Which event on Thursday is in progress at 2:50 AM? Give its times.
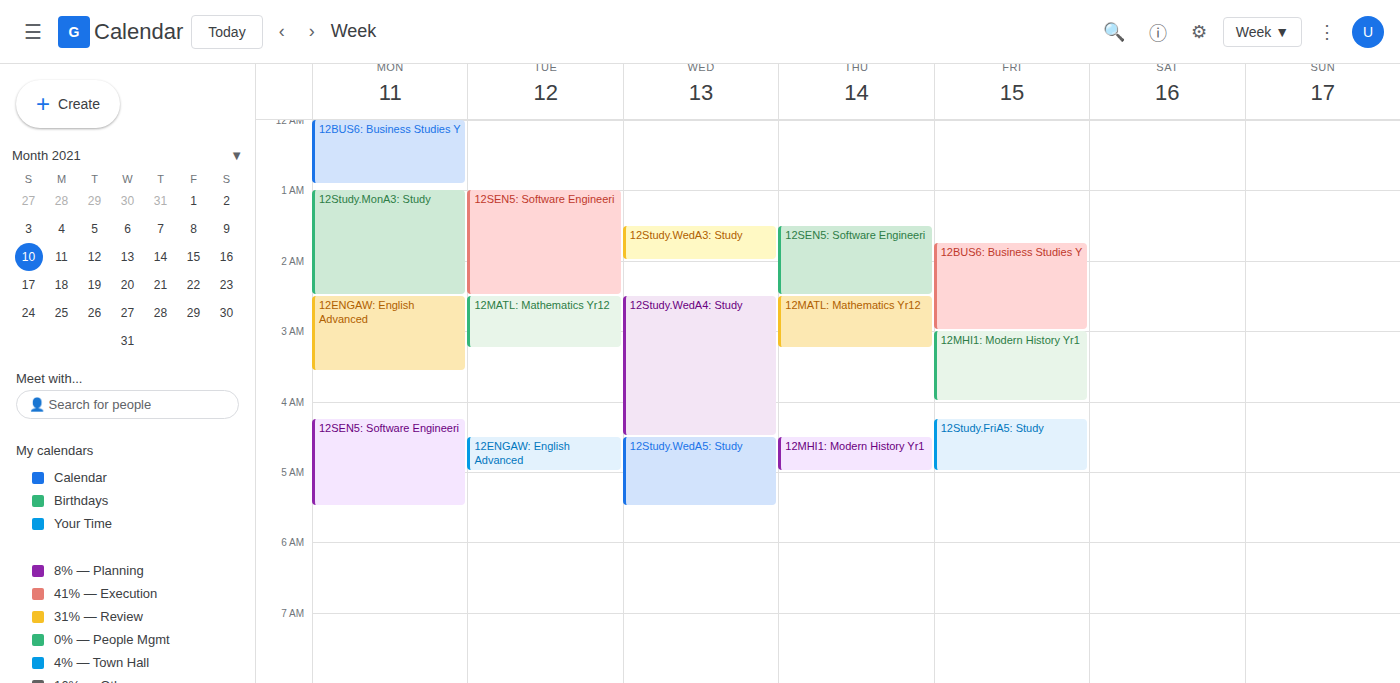
"12MATL: Mathematics Yr12", 2:30 AM to 3:15 AM